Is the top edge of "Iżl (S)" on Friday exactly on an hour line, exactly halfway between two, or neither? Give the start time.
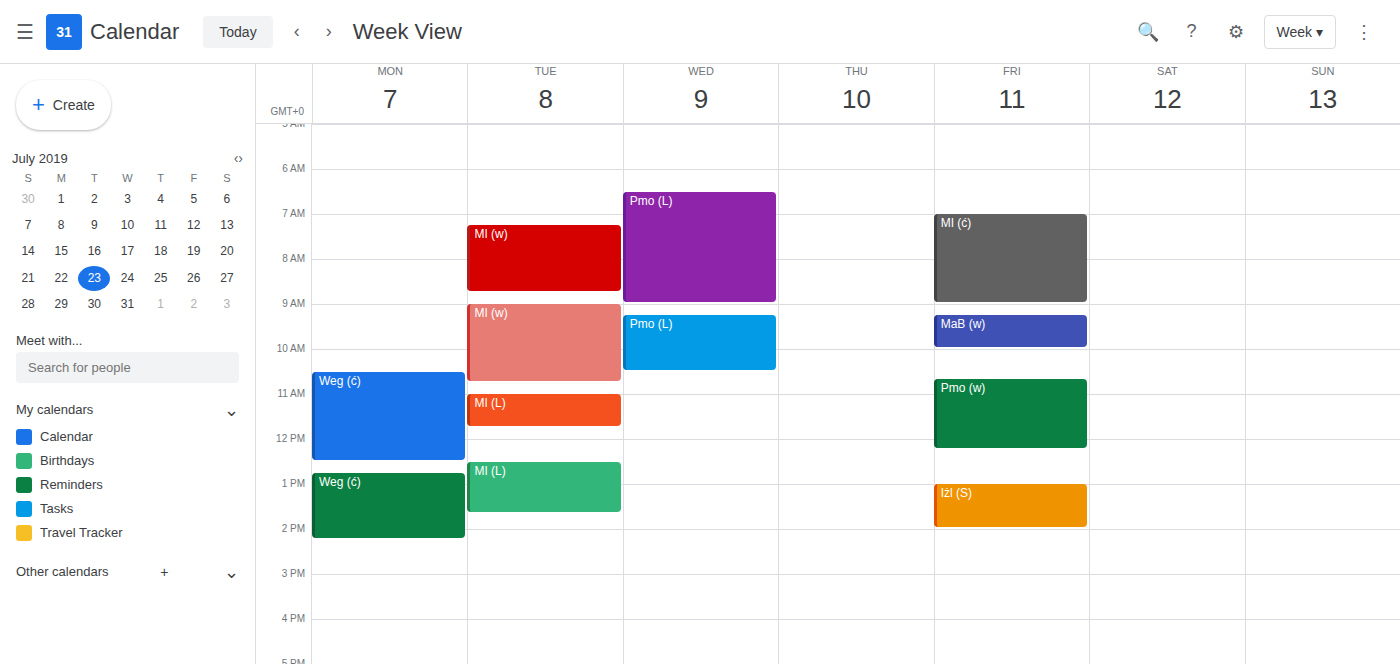
13:00 -- exactly on the 13:00 line.